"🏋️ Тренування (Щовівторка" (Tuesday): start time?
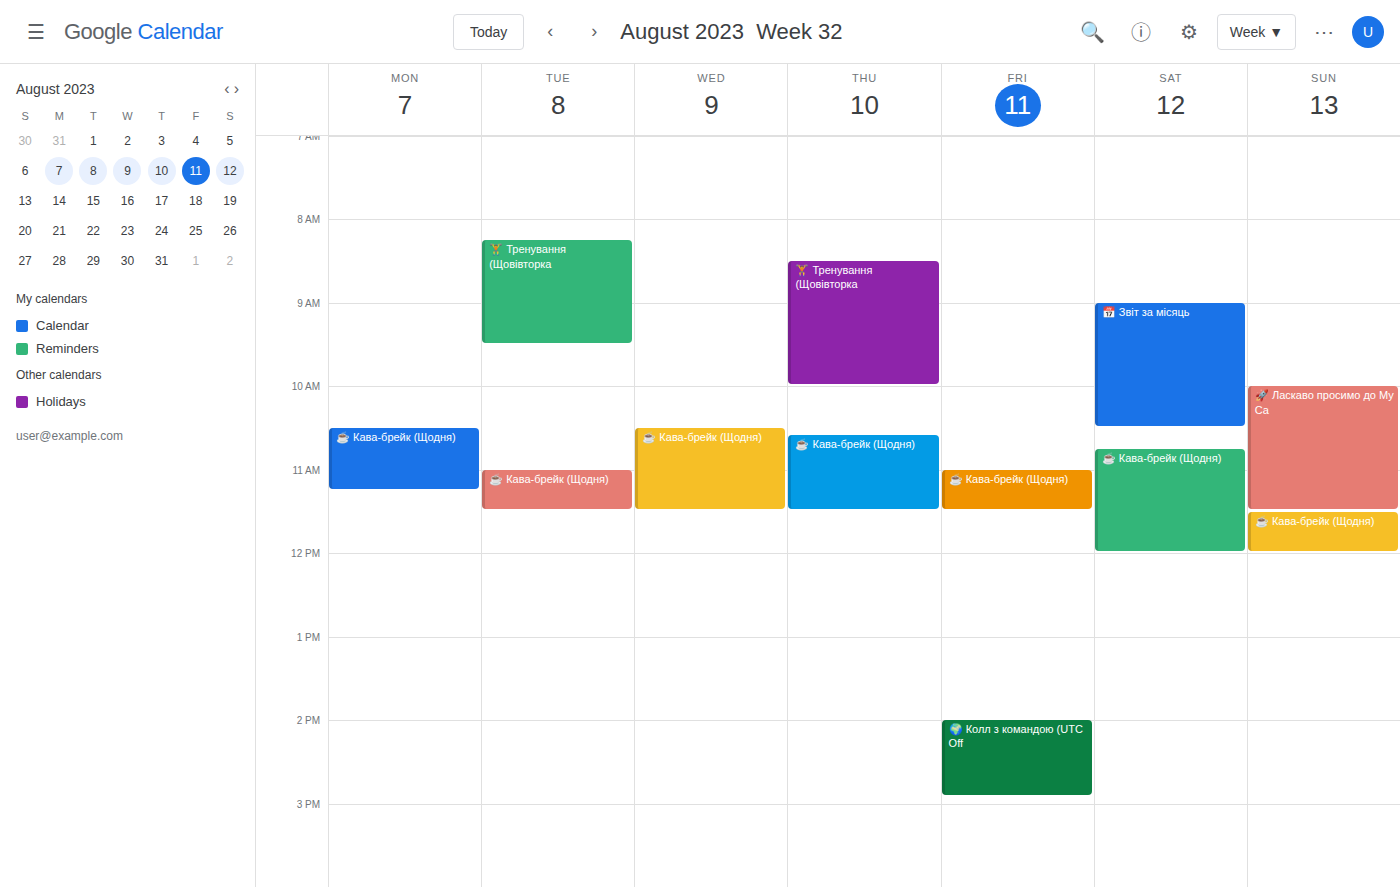
8:15 AM